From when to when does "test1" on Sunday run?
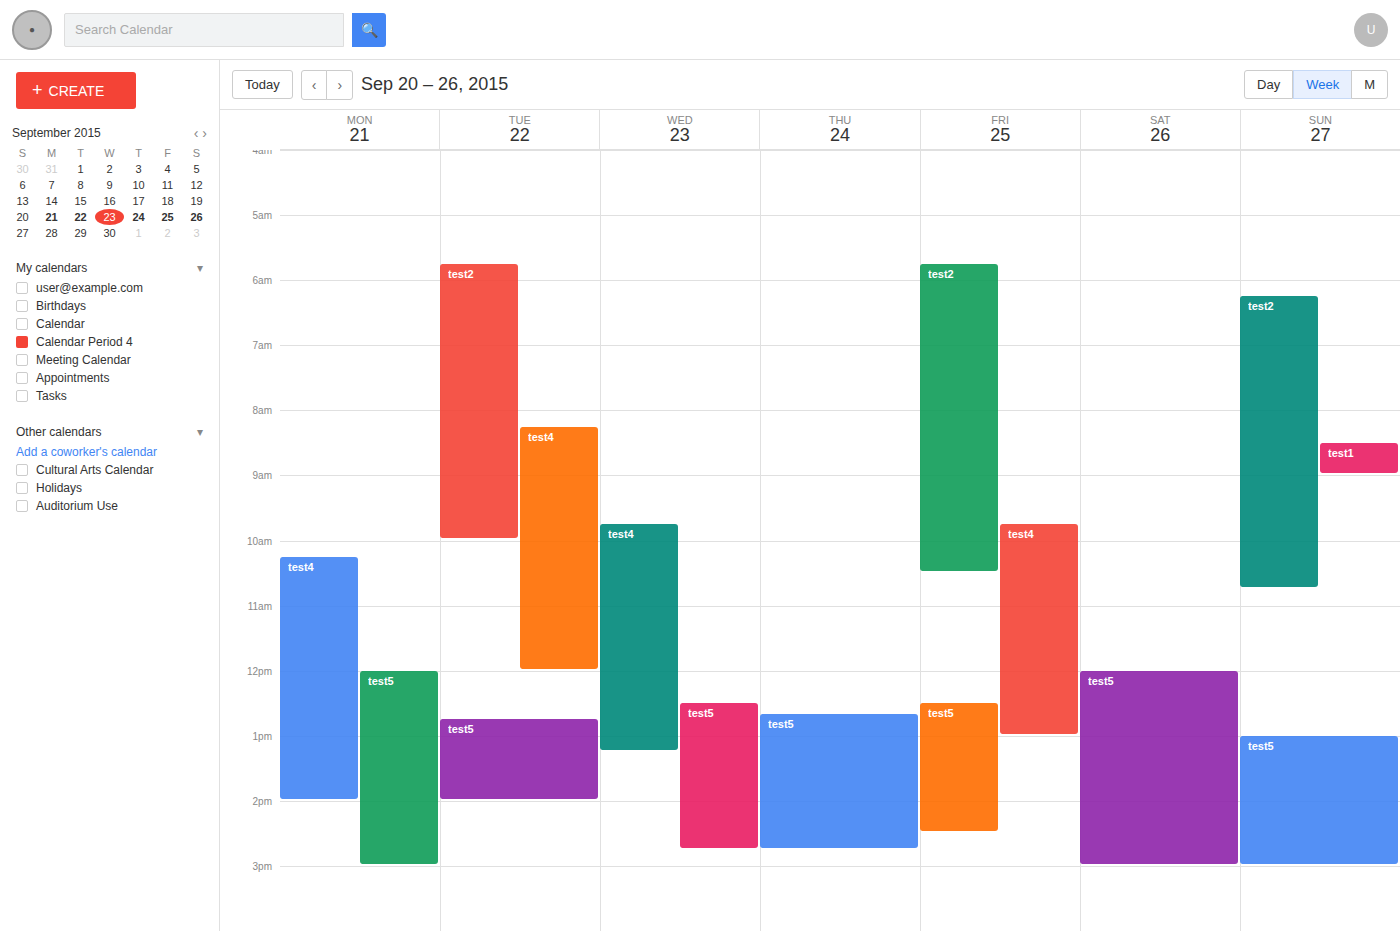
8:30 AM to 9:00 AM